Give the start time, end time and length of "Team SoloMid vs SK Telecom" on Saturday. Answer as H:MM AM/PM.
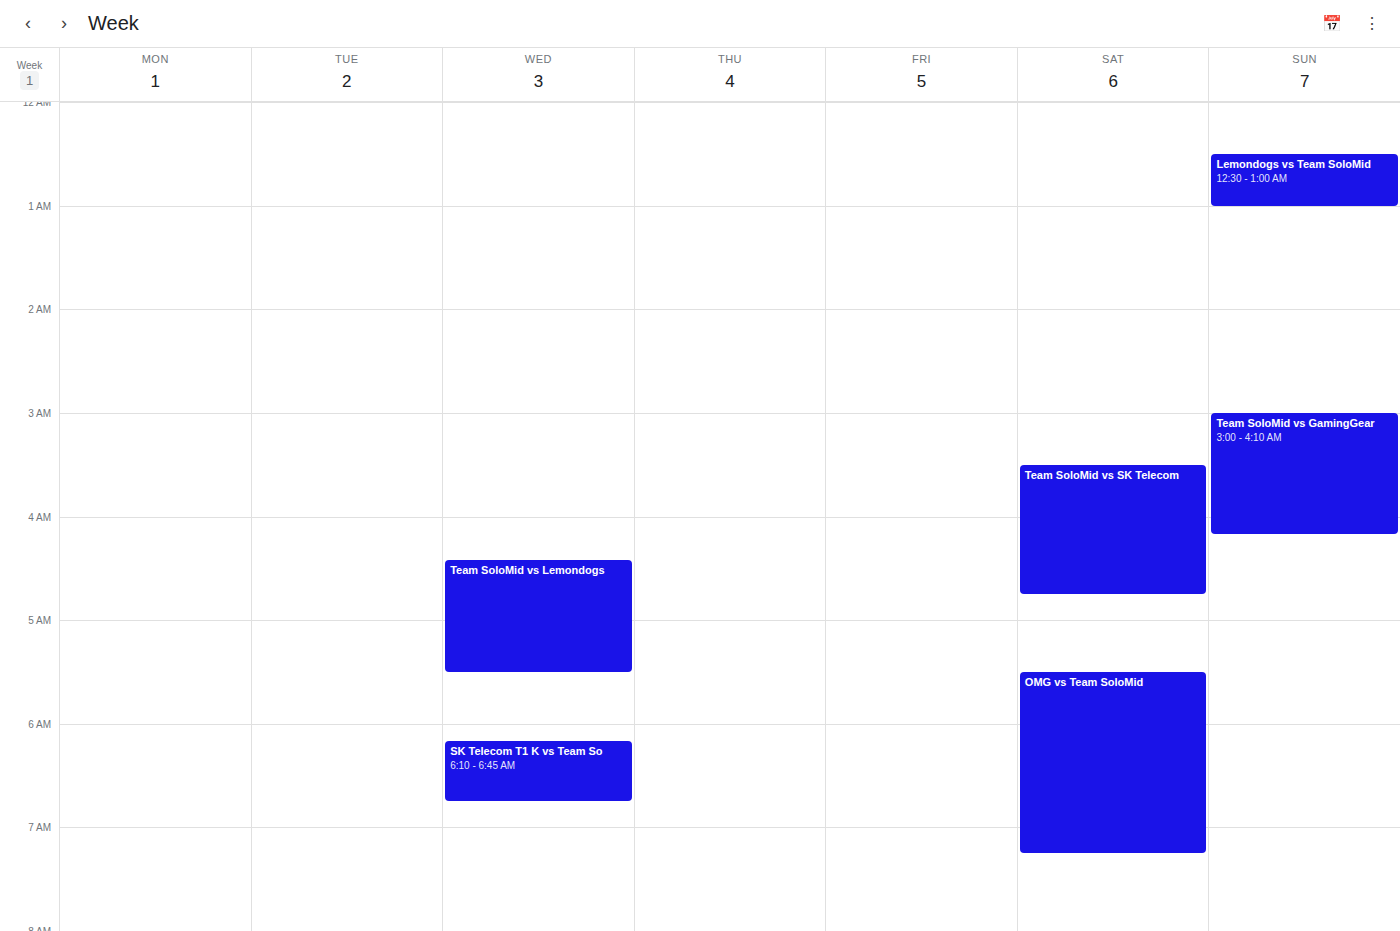
3:30 AM to 4:45 AM, 1 hour 15 minutes